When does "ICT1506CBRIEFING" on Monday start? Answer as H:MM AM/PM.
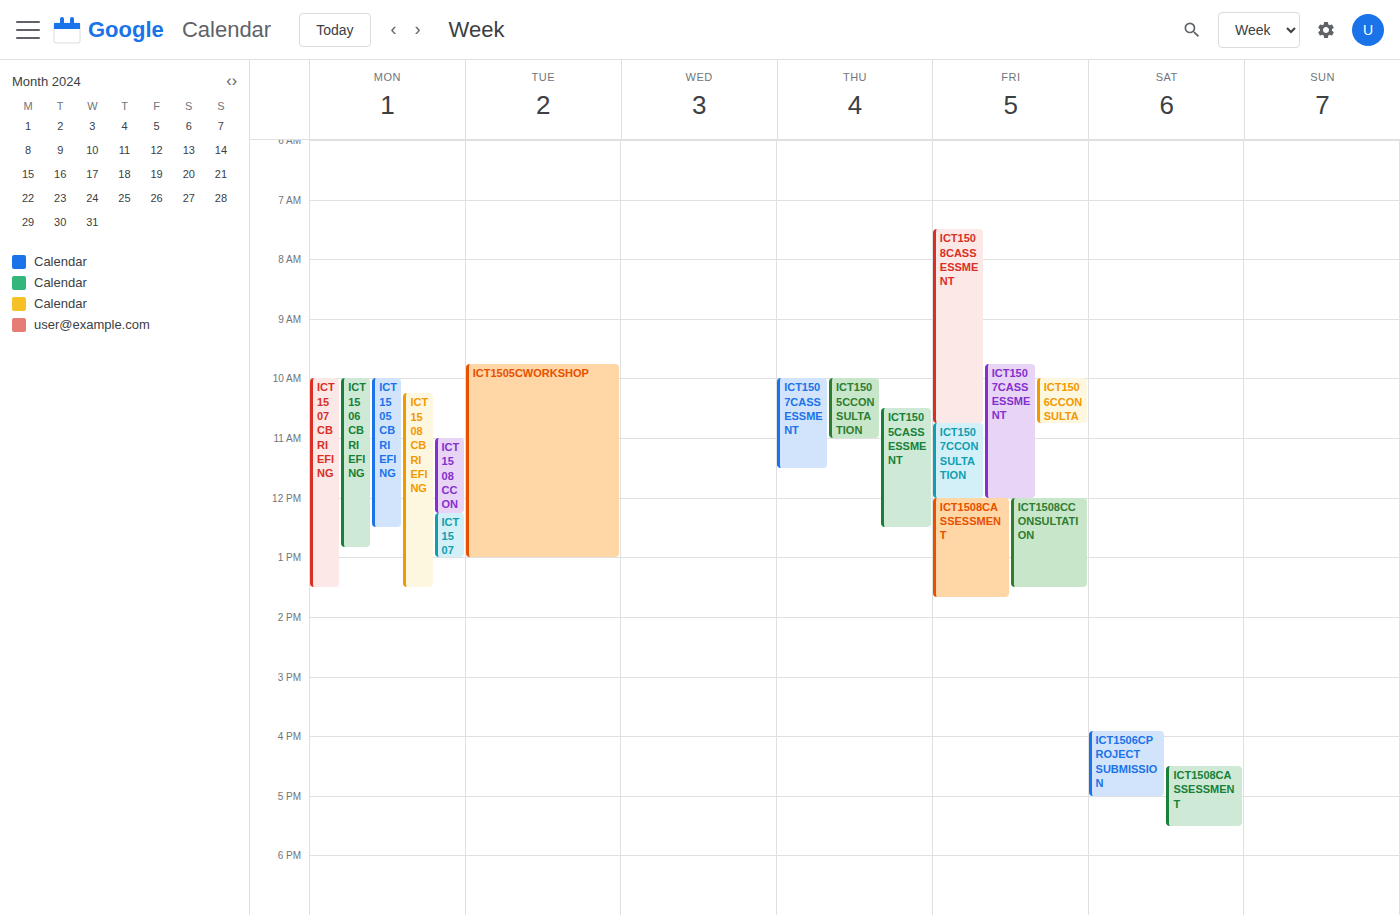
10:00 AM